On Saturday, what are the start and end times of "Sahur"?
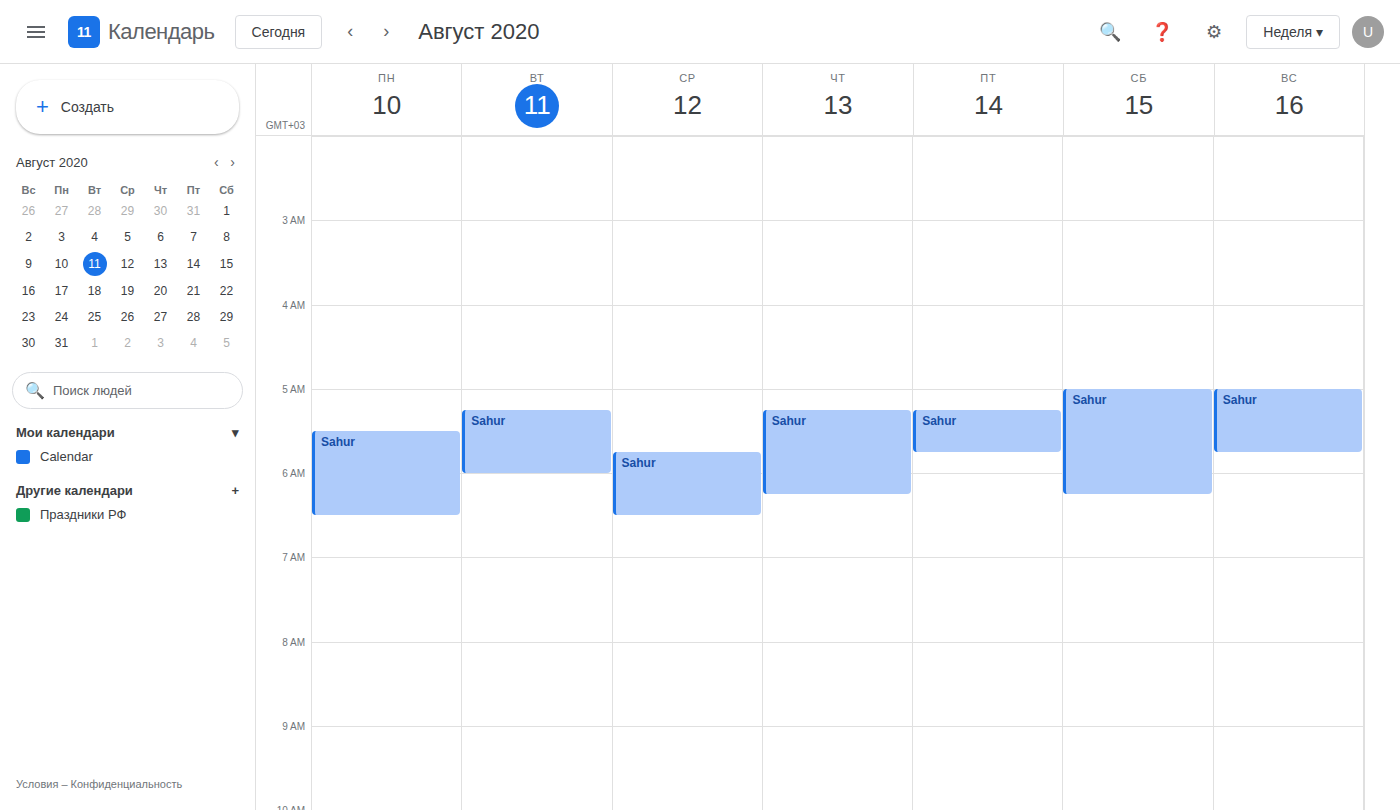
5:00 AM to 6:15 AM